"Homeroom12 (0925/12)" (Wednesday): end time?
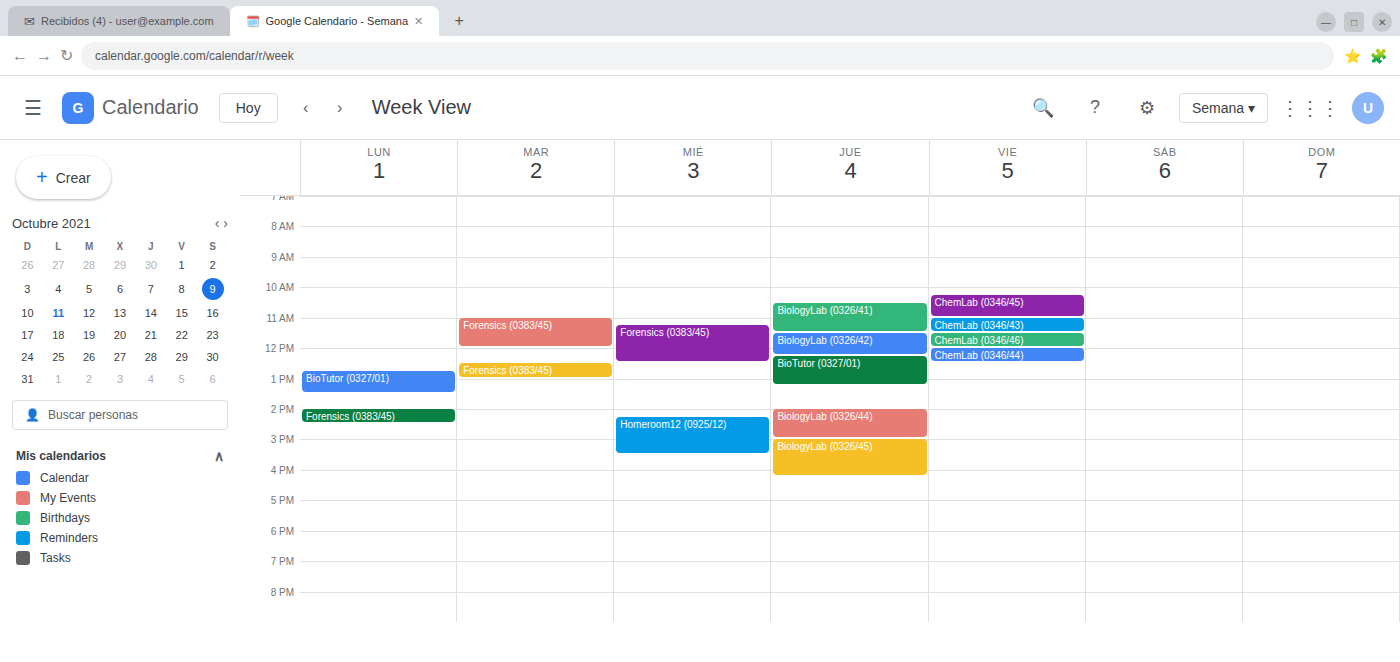
3:30 PM